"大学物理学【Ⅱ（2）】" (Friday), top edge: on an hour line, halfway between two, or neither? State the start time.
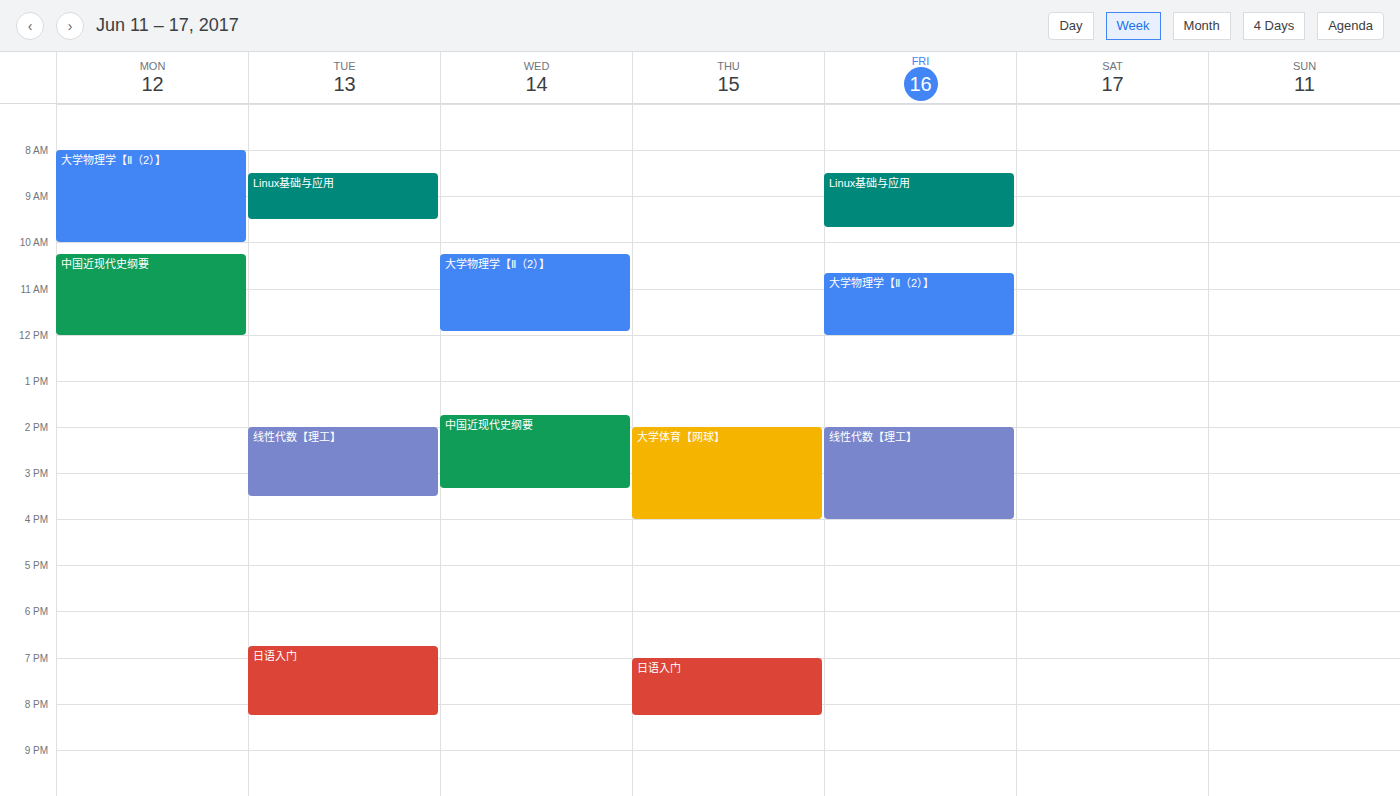
10:40 AM -- neither: 40 minutes below the 10 AM line and 20 minutes above the 11 AM line.